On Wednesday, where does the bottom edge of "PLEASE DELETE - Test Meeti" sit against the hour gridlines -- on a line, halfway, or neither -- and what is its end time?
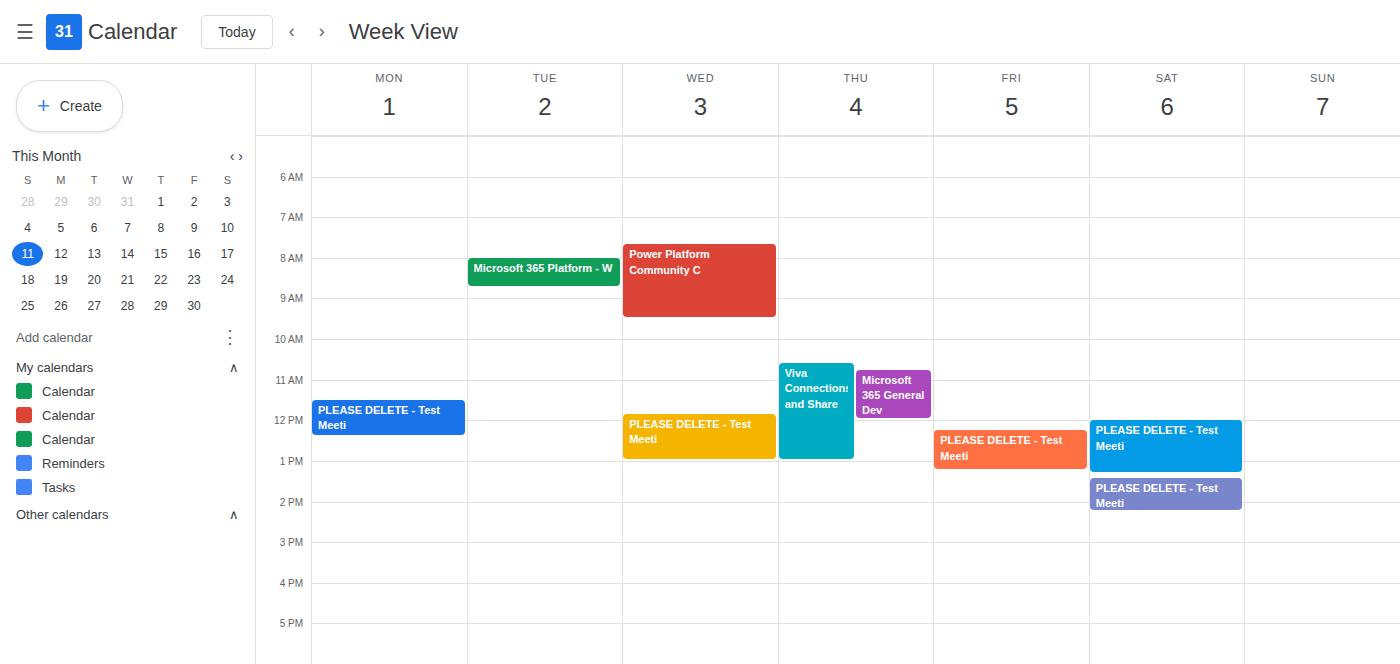
1:00 PM -- exactly on the 1 PM line.